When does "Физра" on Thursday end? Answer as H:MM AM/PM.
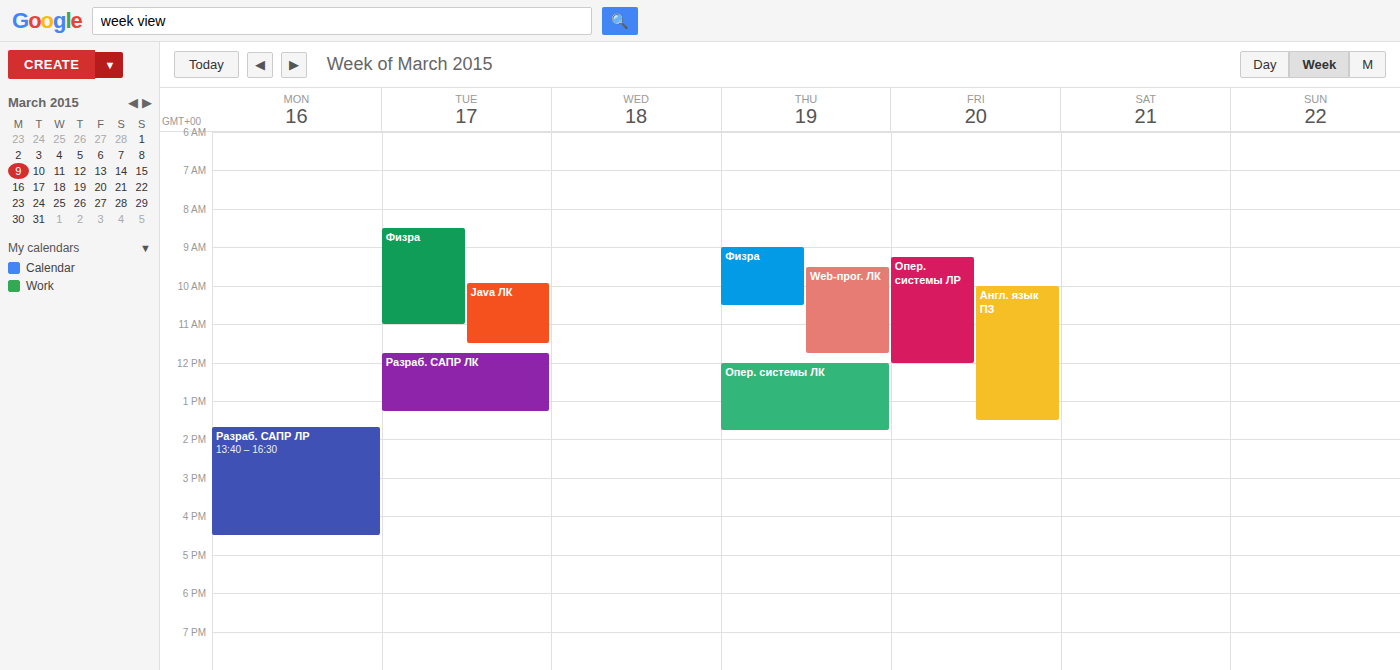
10:30 AM